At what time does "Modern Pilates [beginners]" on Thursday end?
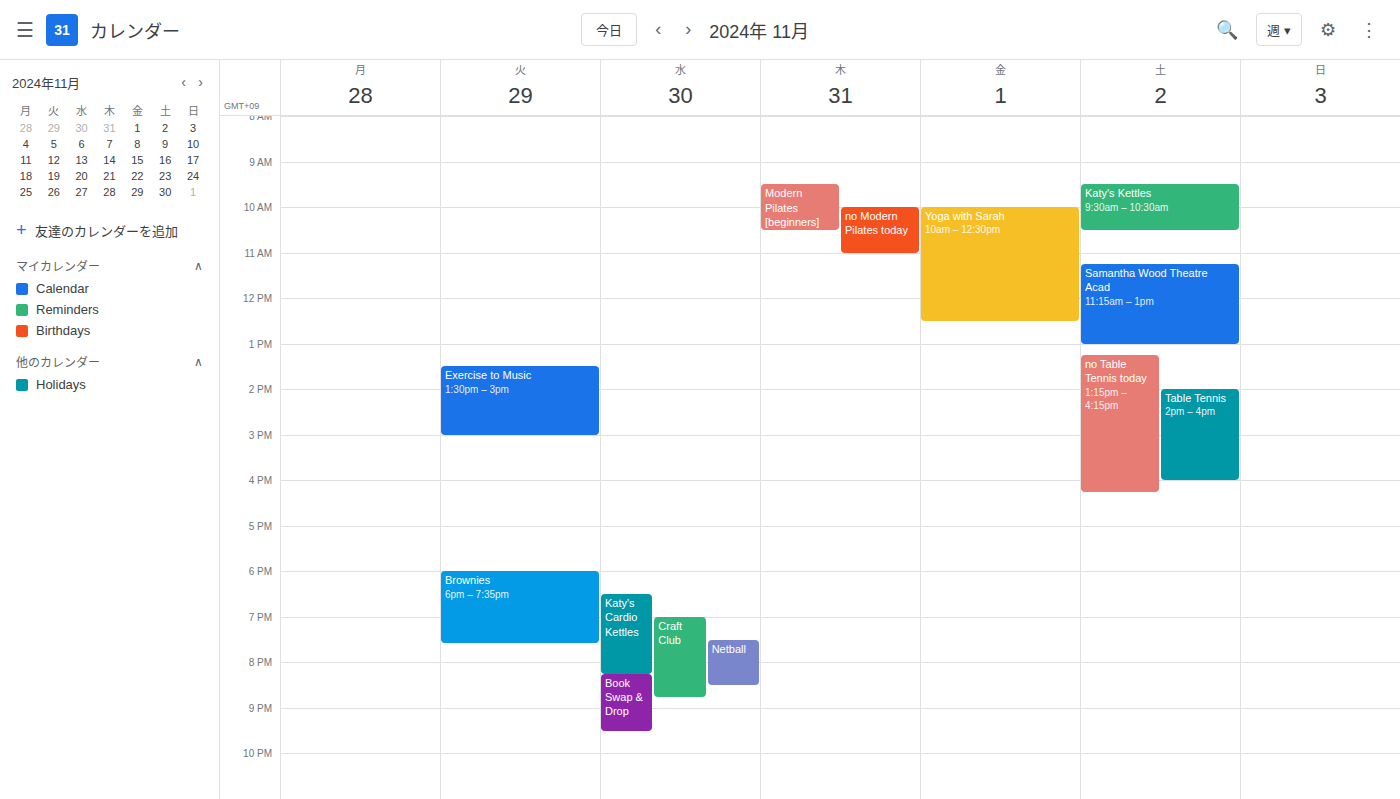
10:30 AM